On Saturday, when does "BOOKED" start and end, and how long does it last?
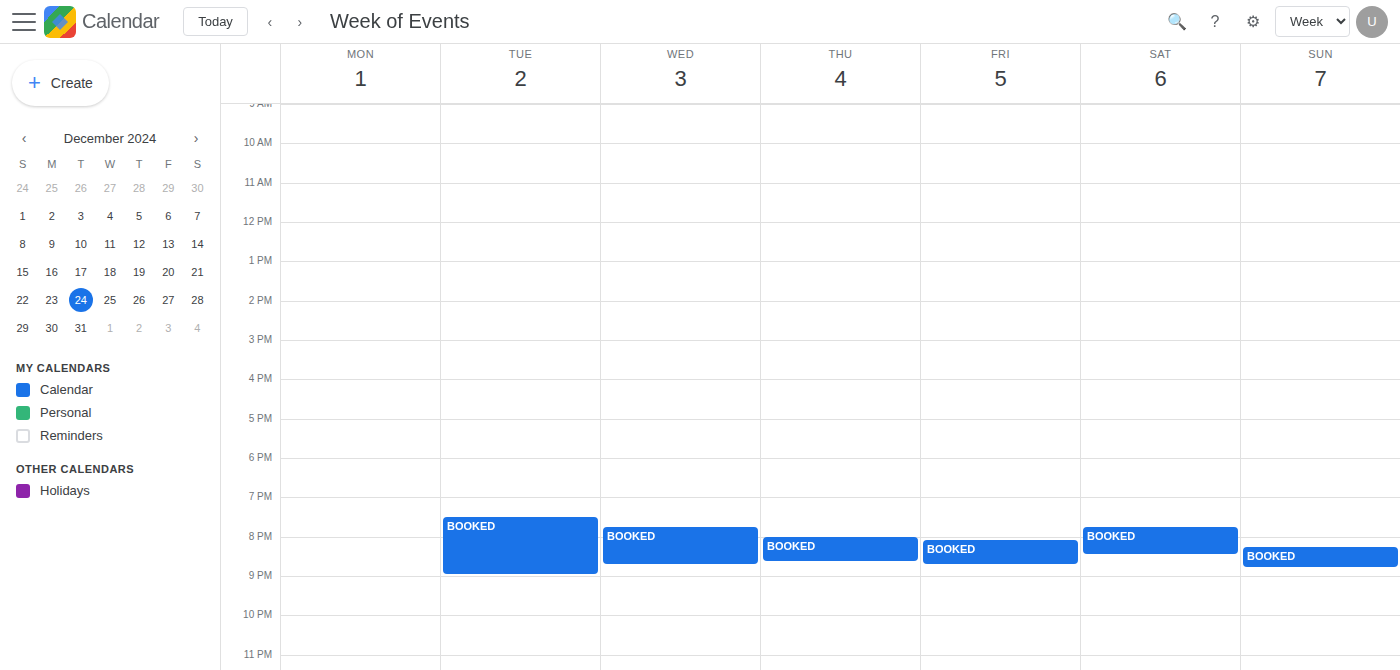
7:45 PM to 8:30 PM, 45 minutes